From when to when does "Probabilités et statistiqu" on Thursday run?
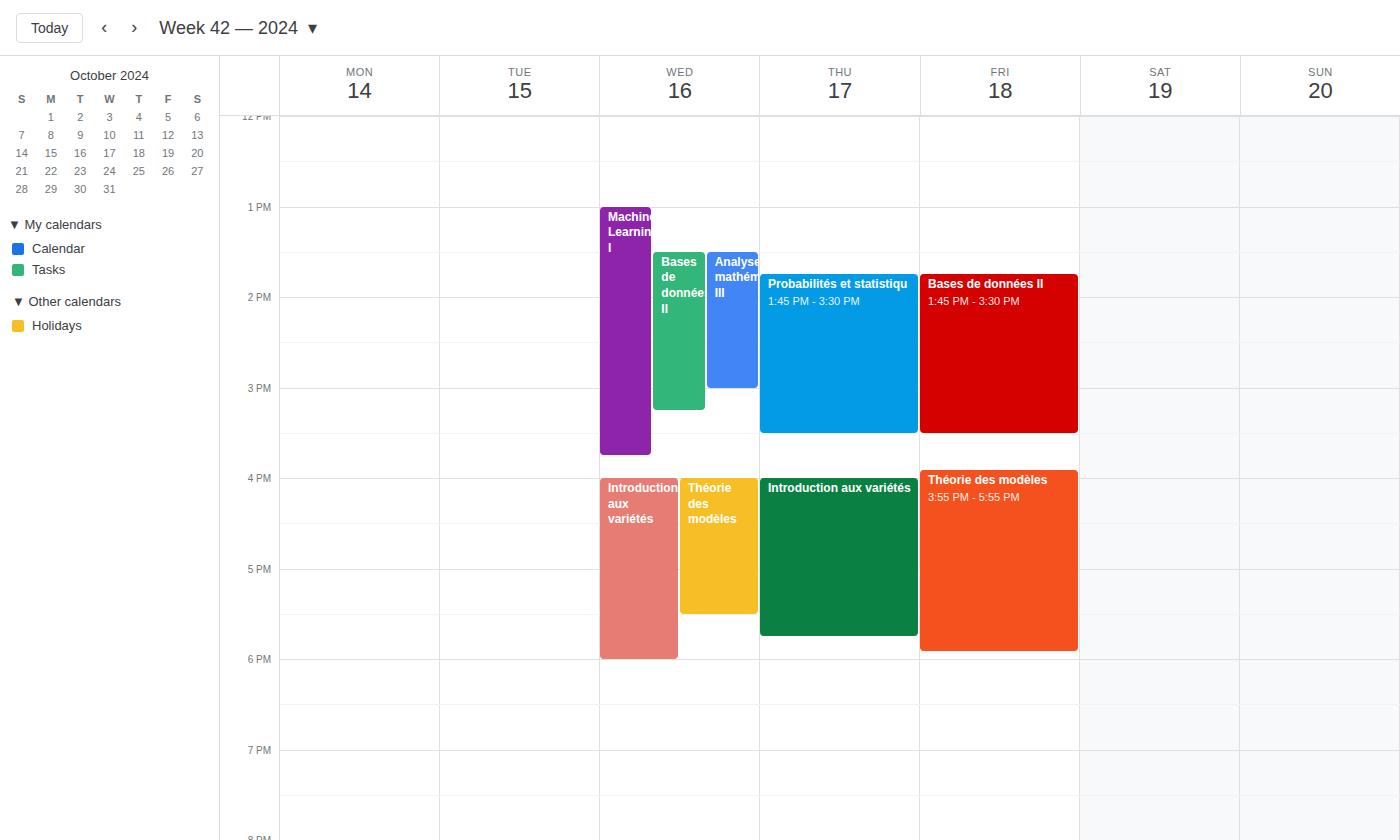
1:45 PM to 3:30 PM